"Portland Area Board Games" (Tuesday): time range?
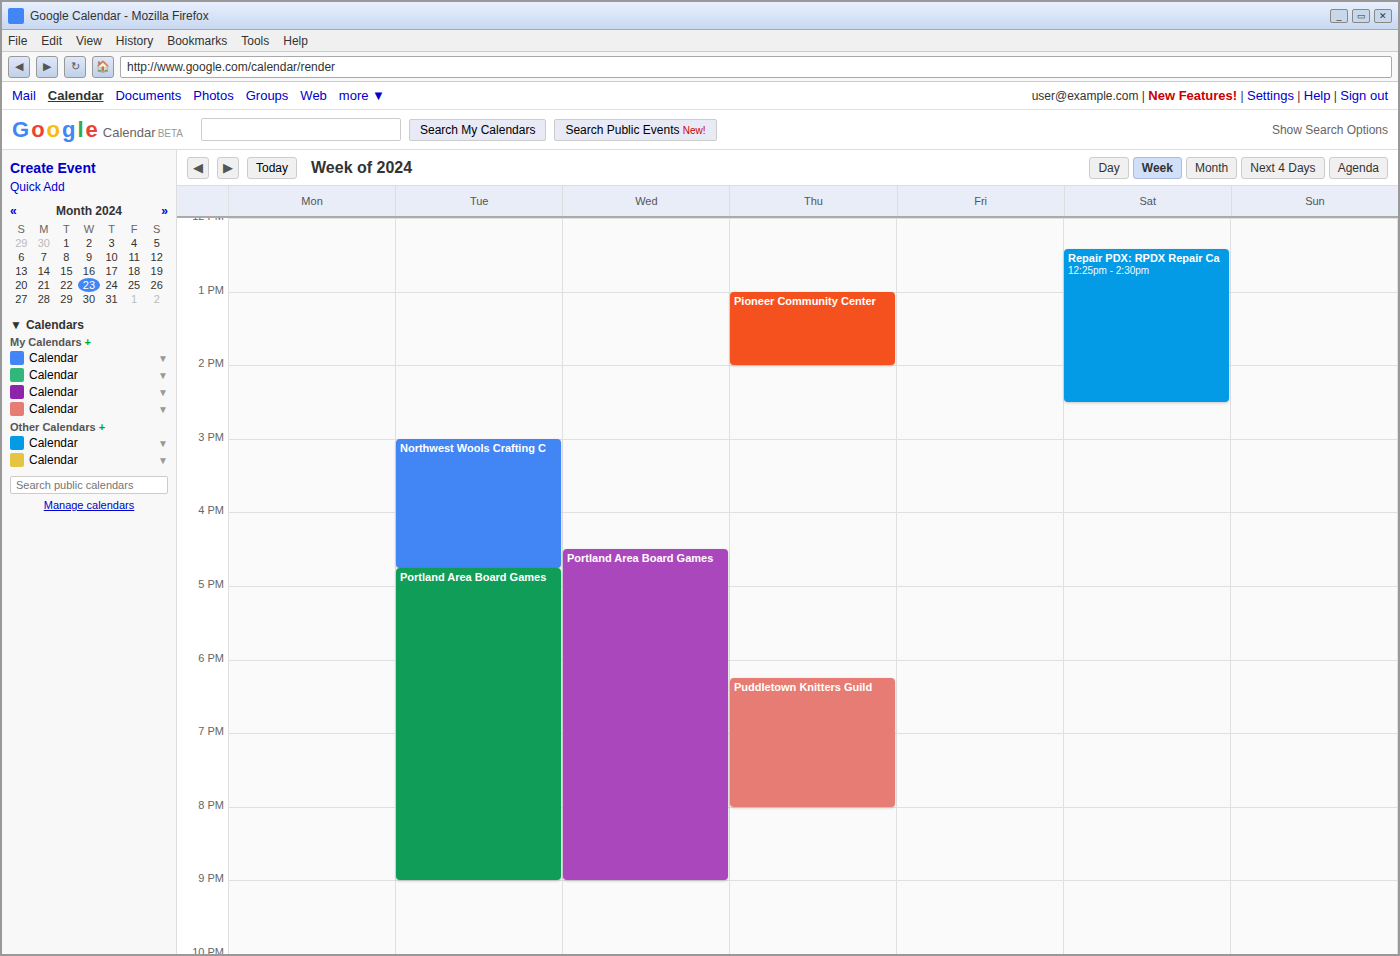
4:45 PM to 9:00 PM